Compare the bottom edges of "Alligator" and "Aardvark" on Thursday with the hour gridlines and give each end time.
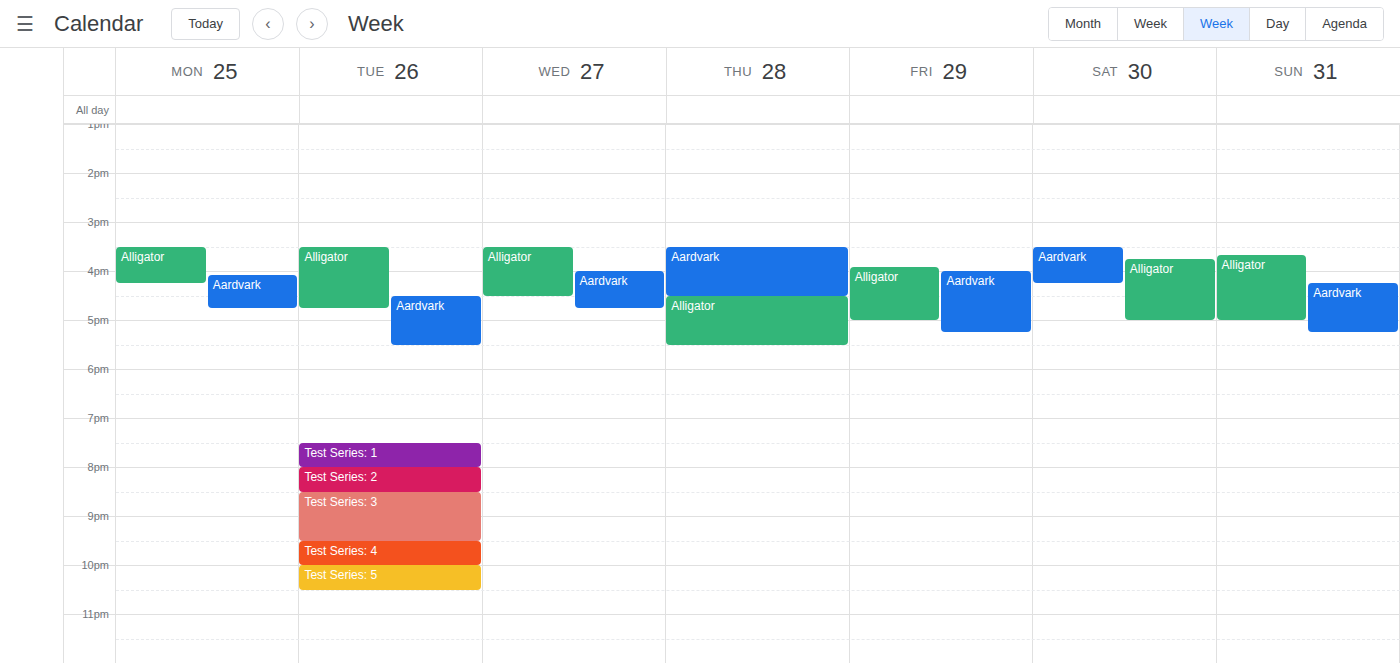
"Alligator": 17:30, halfway between the 17:00 and 18:00 lines. "Aardvark": 16:30, halfway between the 16:00 and 17:00 lines.